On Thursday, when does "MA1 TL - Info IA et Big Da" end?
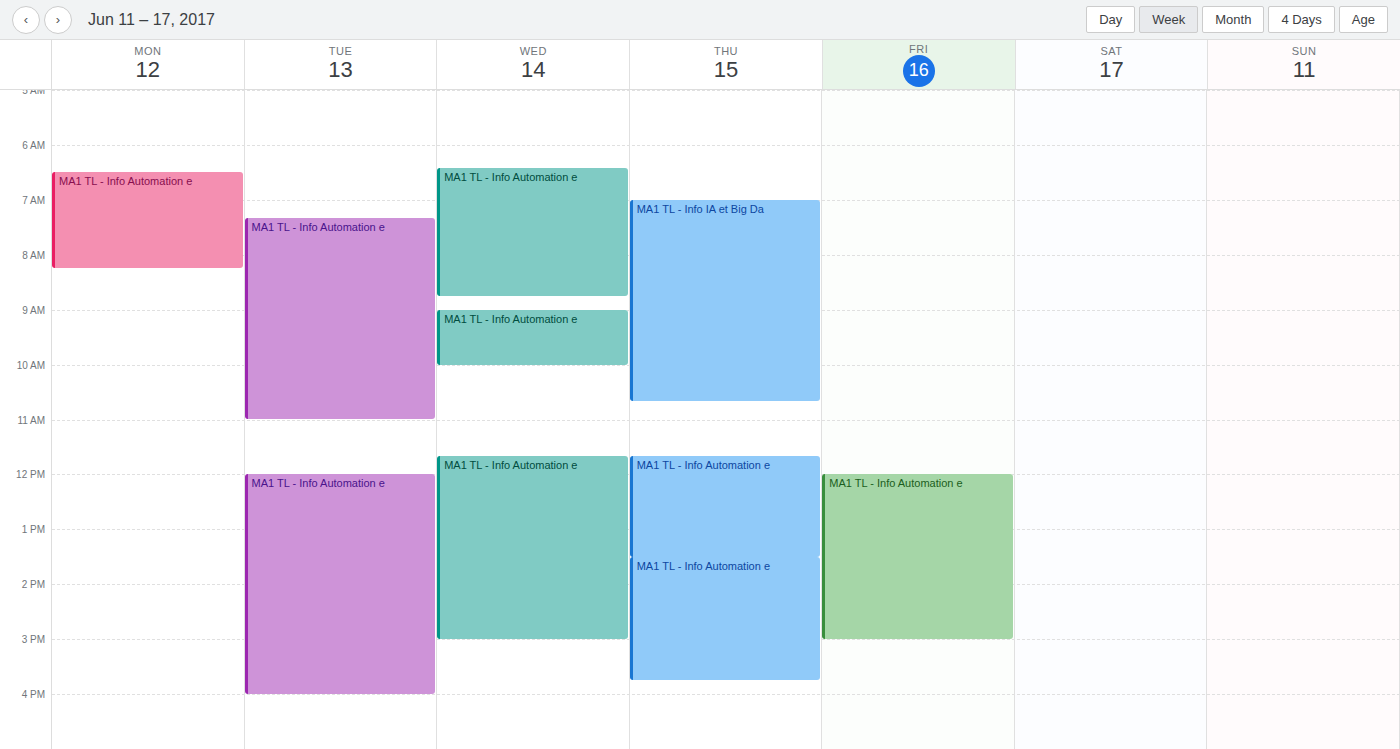
10:40 AM